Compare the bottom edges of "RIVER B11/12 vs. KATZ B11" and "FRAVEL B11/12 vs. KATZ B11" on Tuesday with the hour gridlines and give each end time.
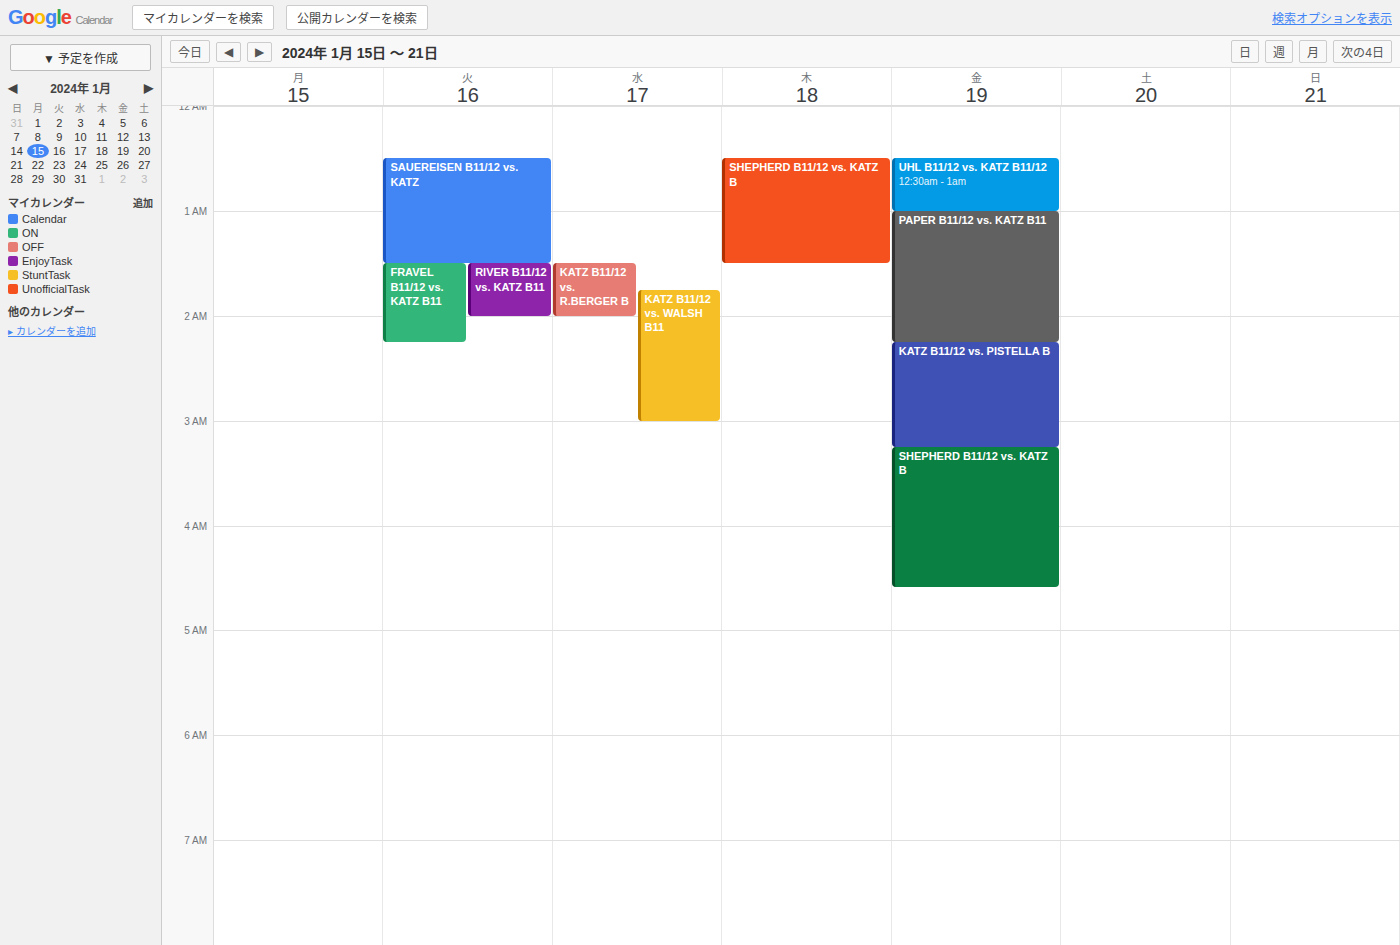
"RIVER B11/12 vs. KATZ B11": 2:00 AM, exactly on the 2 AM line. "FRAVEL B11/12 vs. KATZ B11": 2:15 AM, neither: a quarter of the way from the 2 AM line to the 3 AM line.